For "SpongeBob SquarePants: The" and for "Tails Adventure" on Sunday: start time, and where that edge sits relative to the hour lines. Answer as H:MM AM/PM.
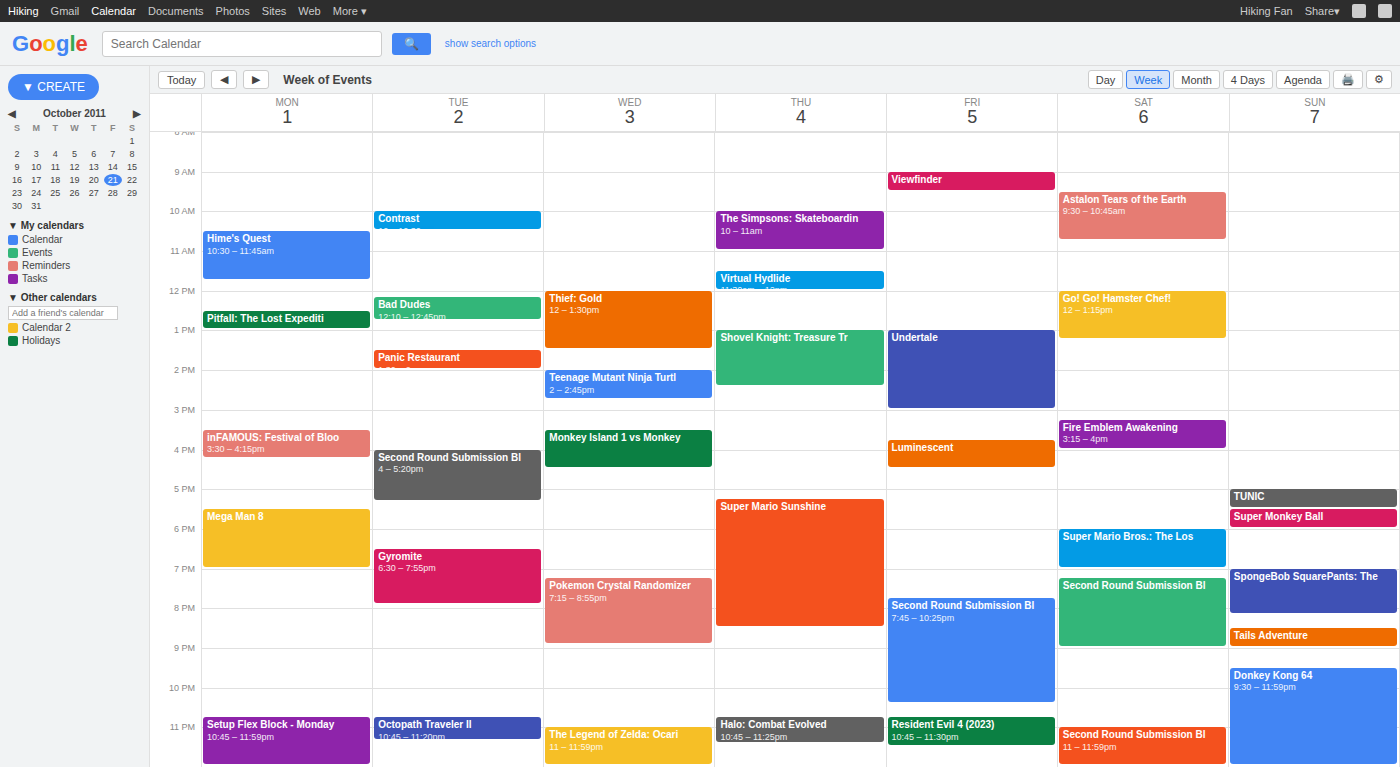
"SpongeBob SquarePants: The": 7:00 PM, exactly on the 7 PM line. "Tails Adventure": 8:30 PM, halfway between the 8 PM and 9 PM lines.